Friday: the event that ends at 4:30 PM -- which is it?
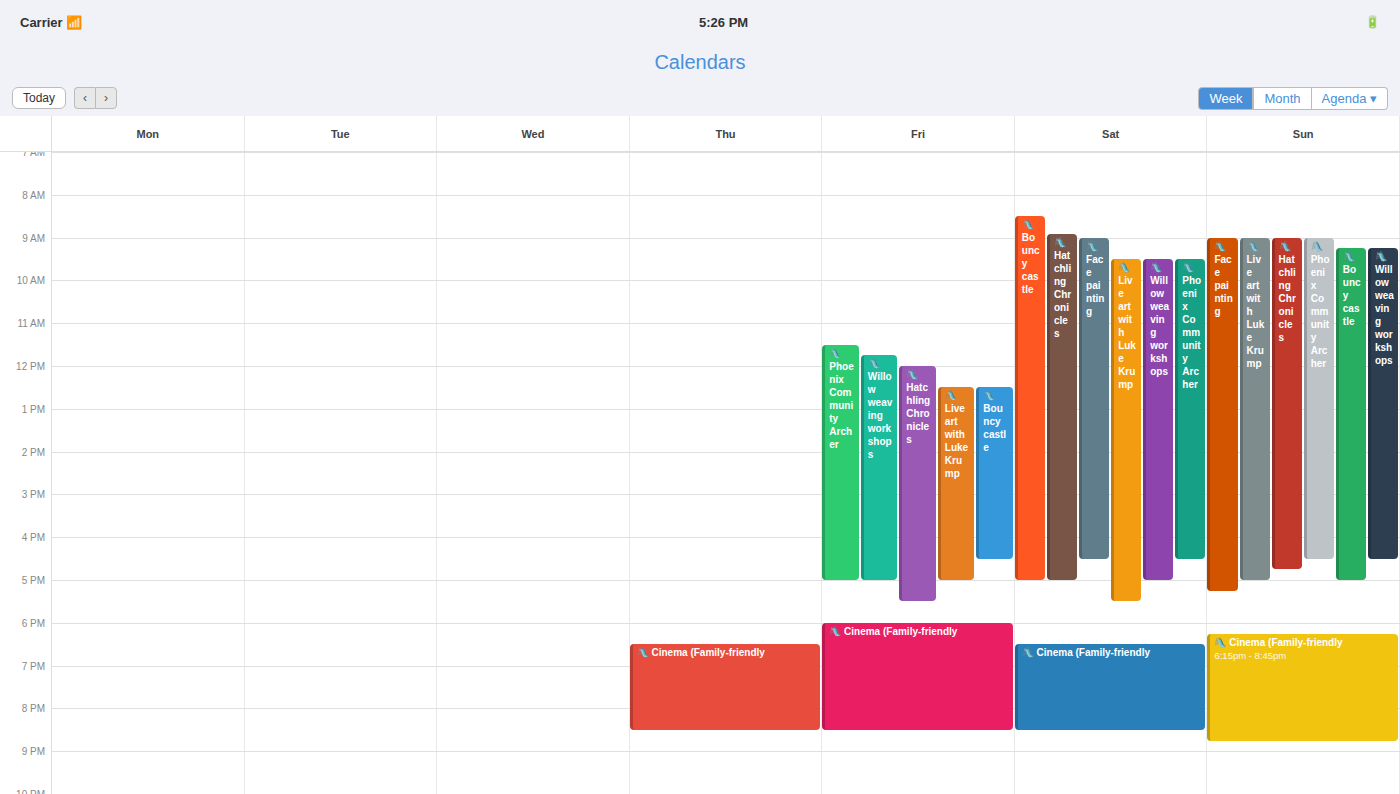
"🛝 Bouncy castle"